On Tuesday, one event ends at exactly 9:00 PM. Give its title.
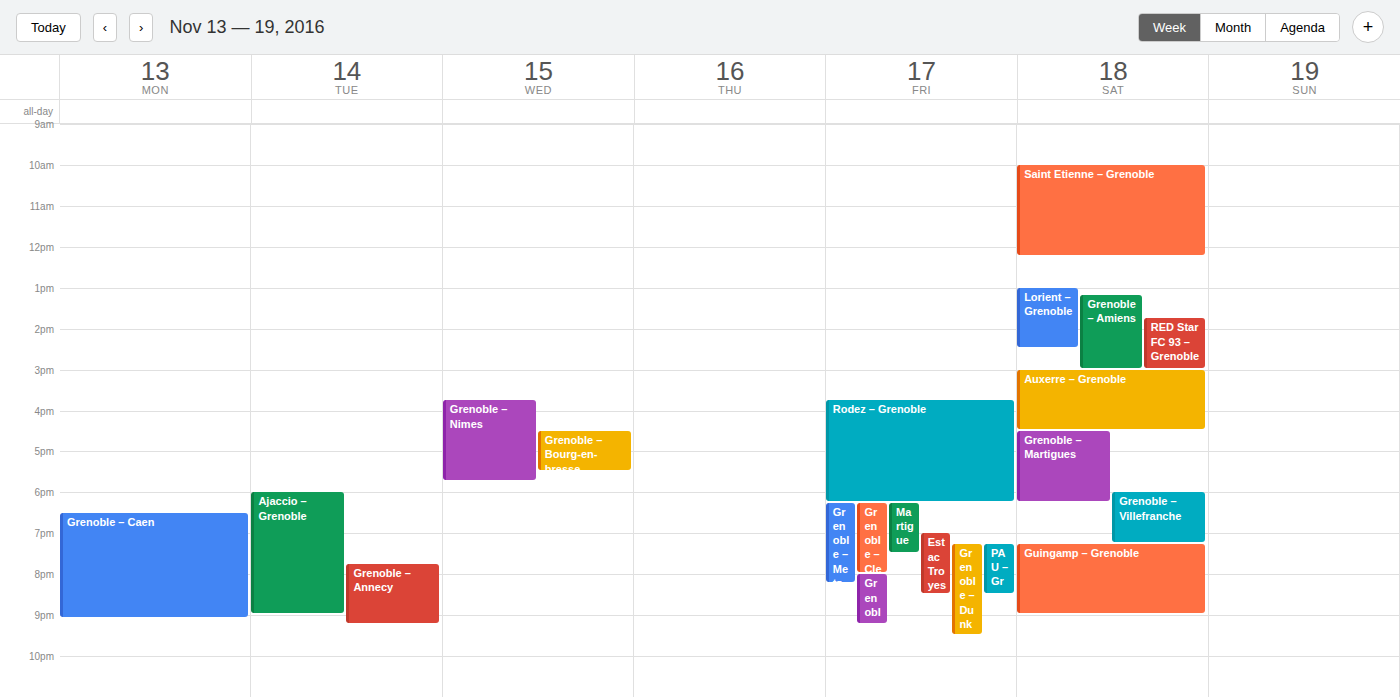
"Ajaccio – Grenoble"